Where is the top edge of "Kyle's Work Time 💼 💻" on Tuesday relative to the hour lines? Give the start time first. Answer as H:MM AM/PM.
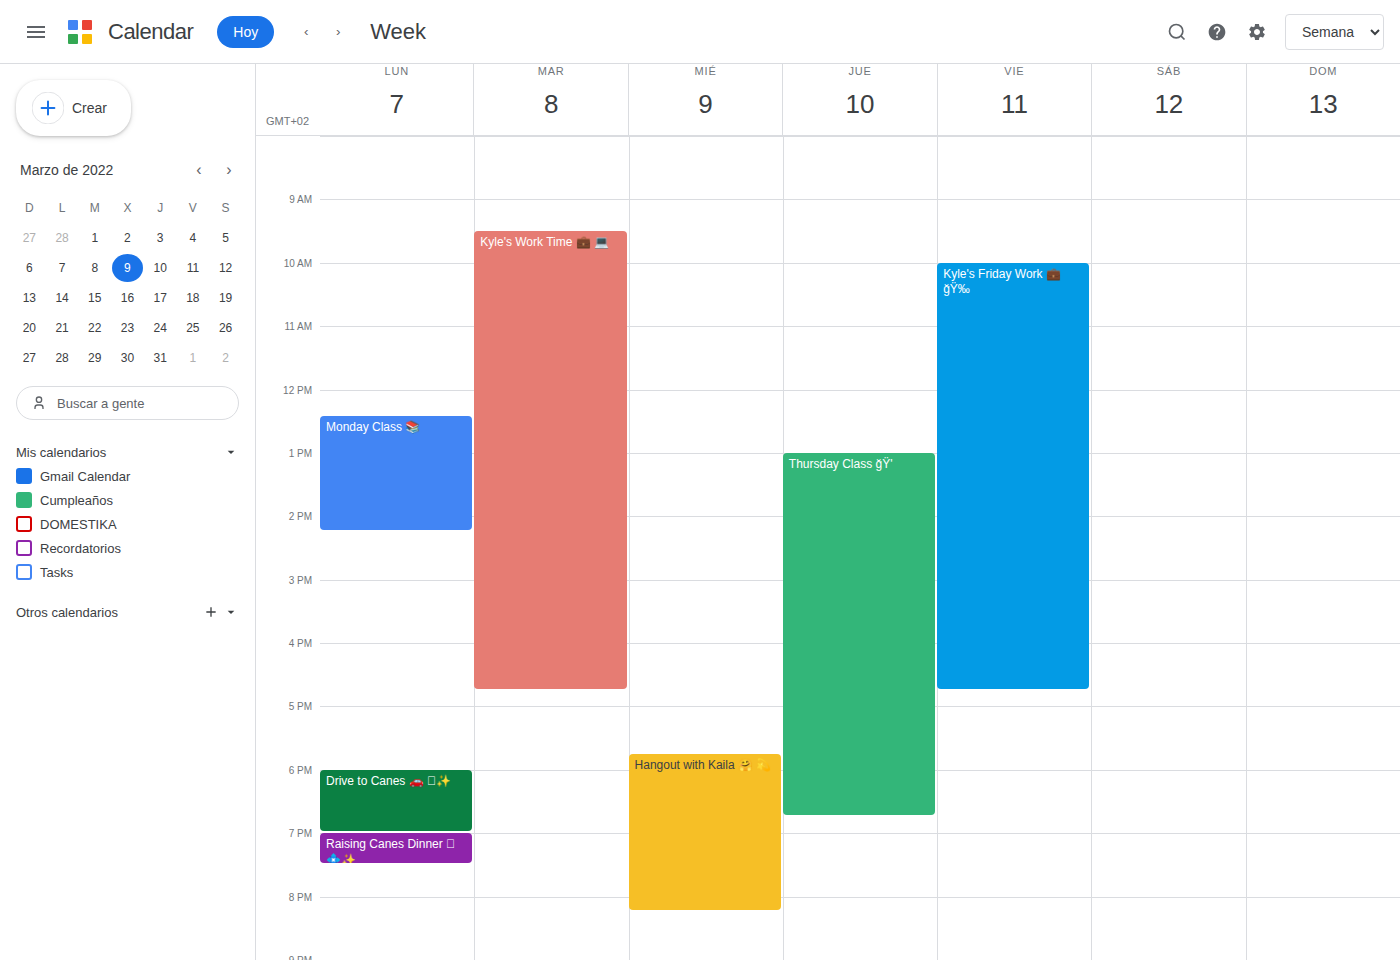
9:30 AM -- halfway between the 9 AM and 10 AM lines.